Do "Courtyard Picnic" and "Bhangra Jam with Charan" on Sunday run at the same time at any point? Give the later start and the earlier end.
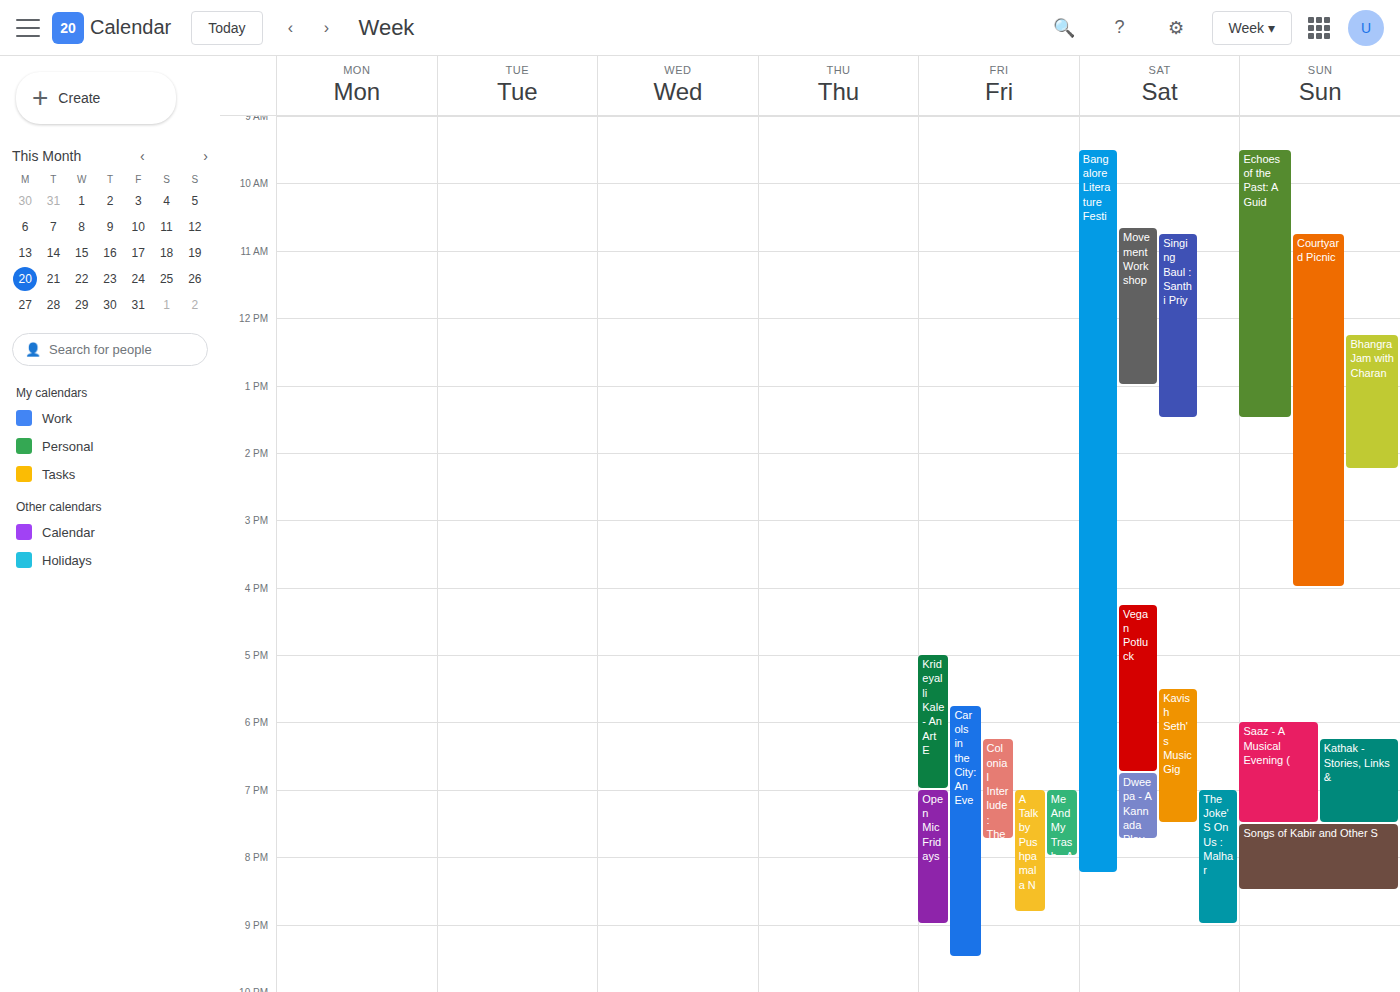
"Bhangra Jam with Charan" runs 12:15 PM to 2:15 PM, inside "Courtyard Picnic" -- they overlap.